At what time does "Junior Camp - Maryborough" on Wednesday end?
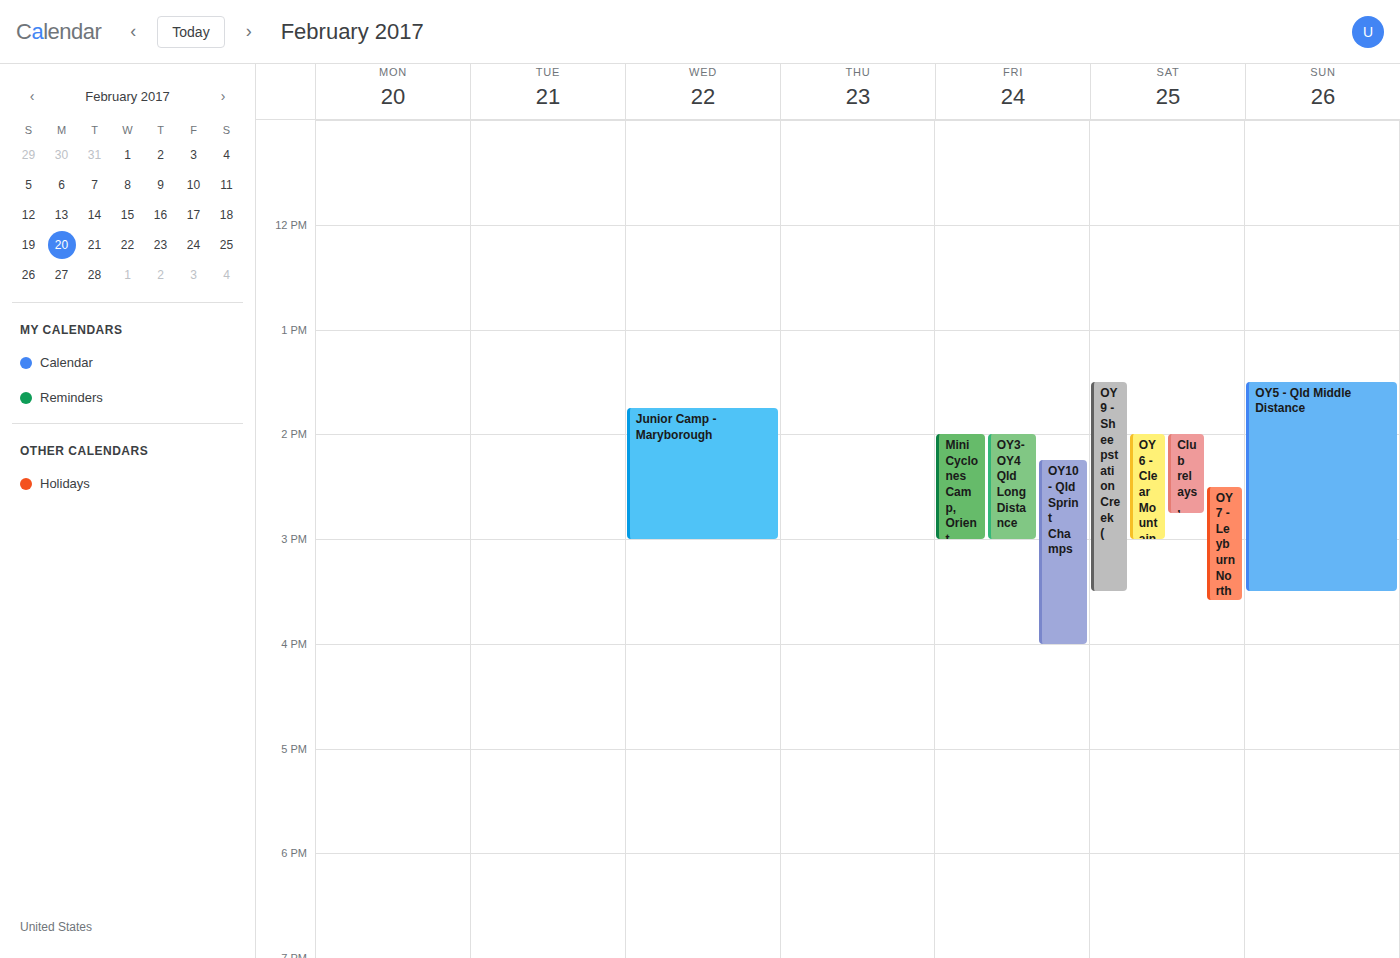
3:00 PM